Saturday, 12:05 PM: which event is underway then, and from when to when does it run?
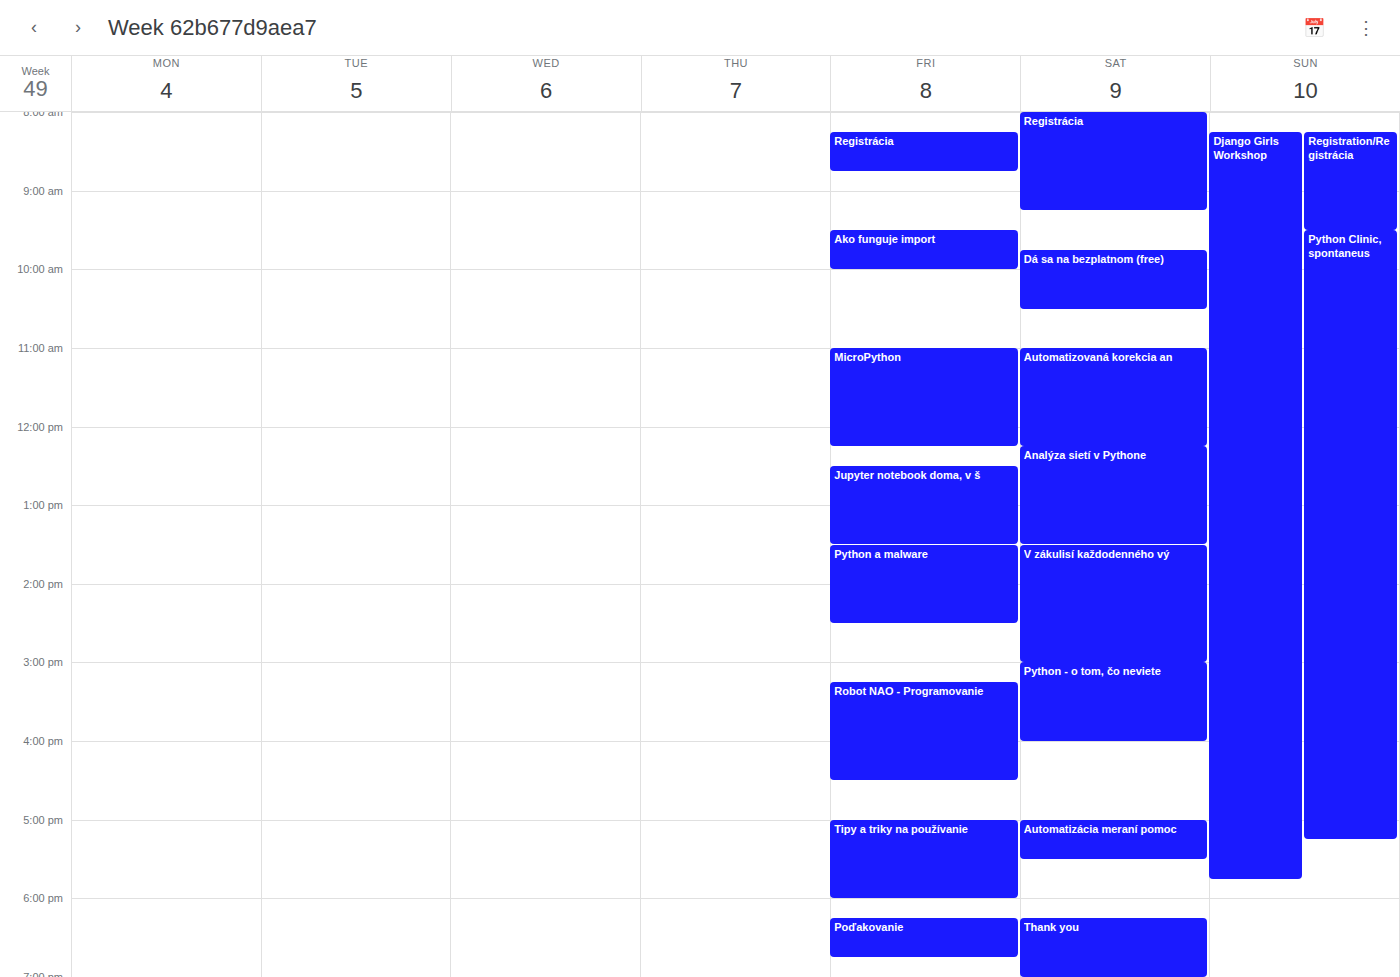
"Automatizovaná korekcia an", 11:00 AM to 12:15 PM